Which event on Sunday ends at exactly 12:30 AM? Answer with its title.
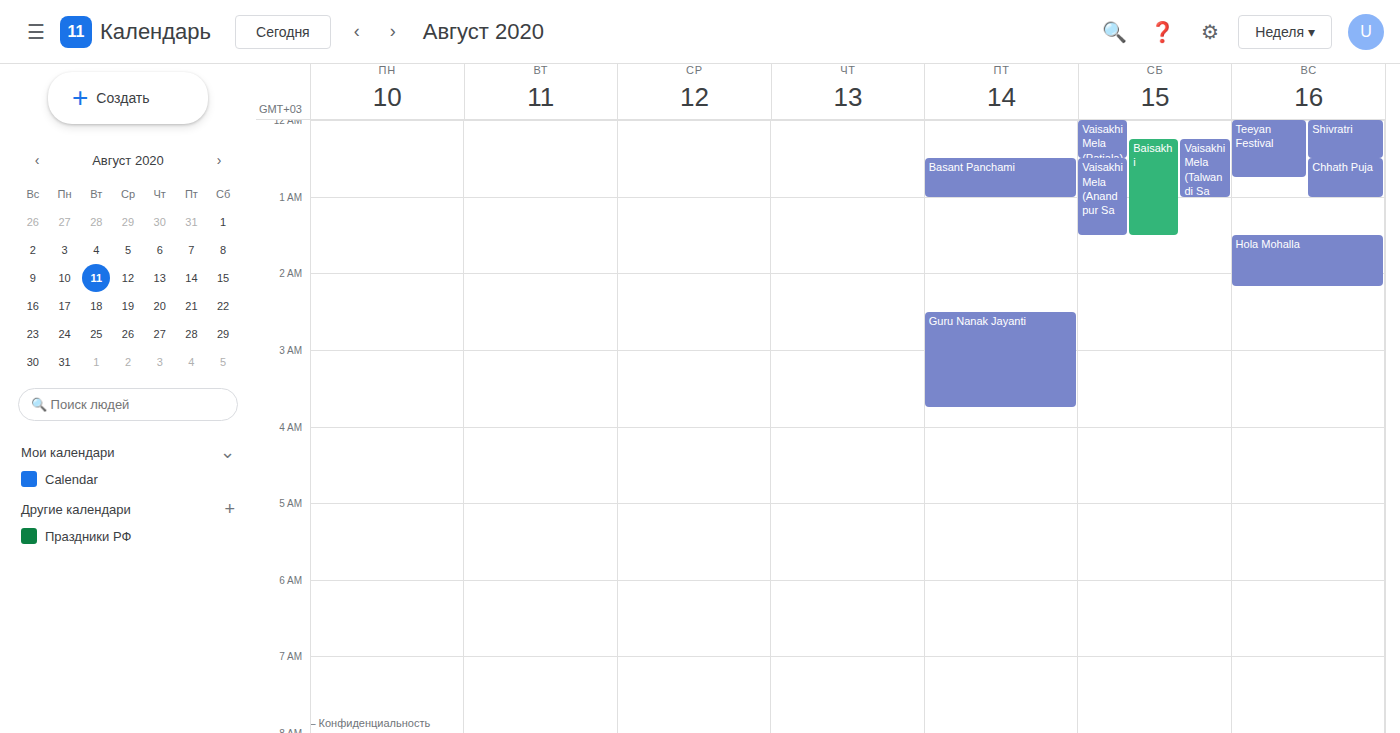
"Shivratri"